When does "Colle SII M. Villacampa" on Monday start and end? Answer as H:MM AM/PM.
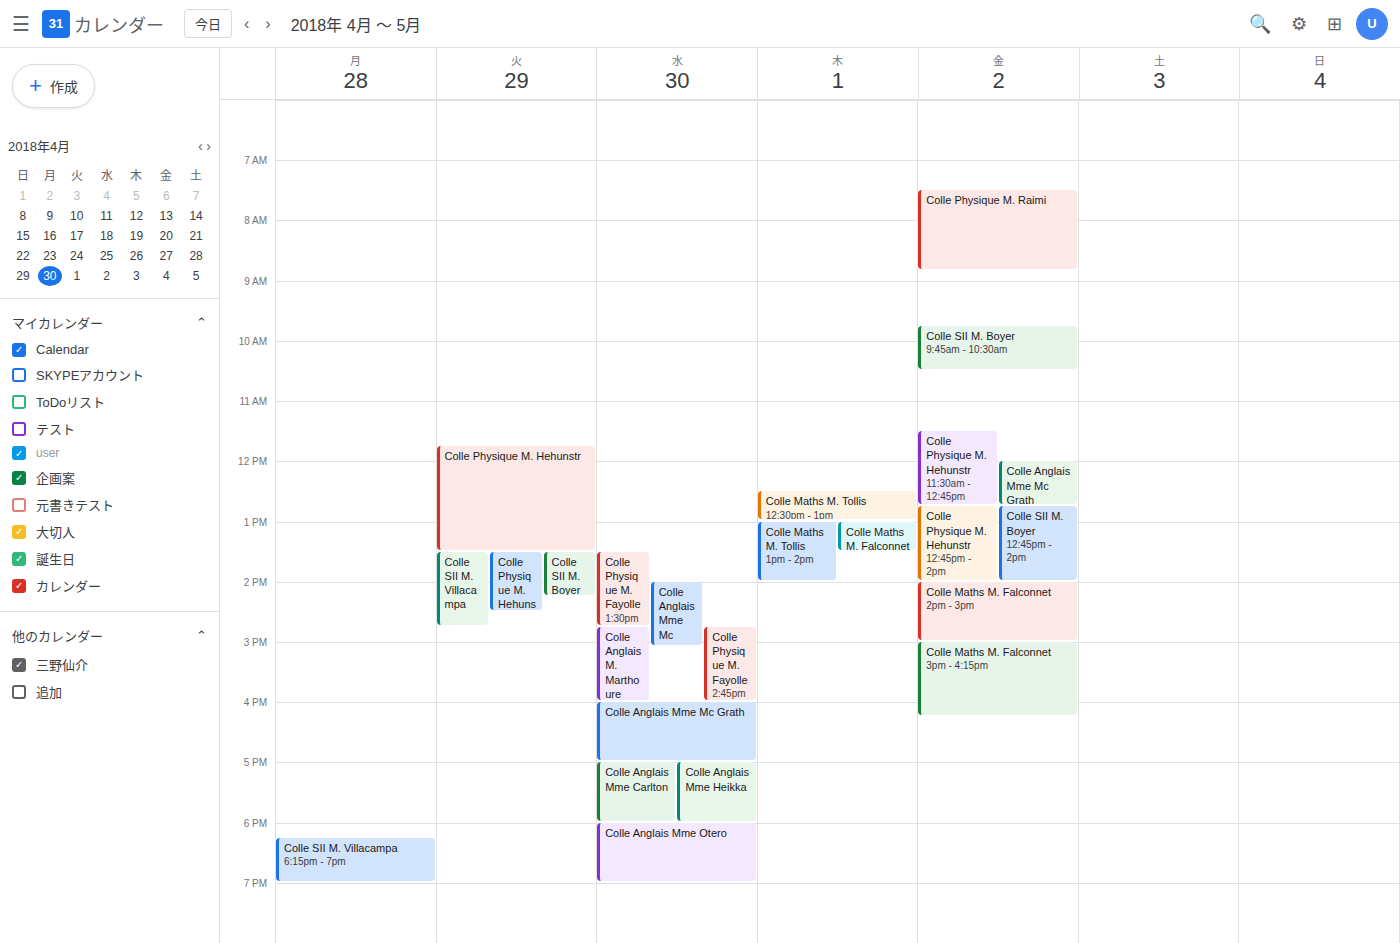
6:15 PM to 7:00 PM